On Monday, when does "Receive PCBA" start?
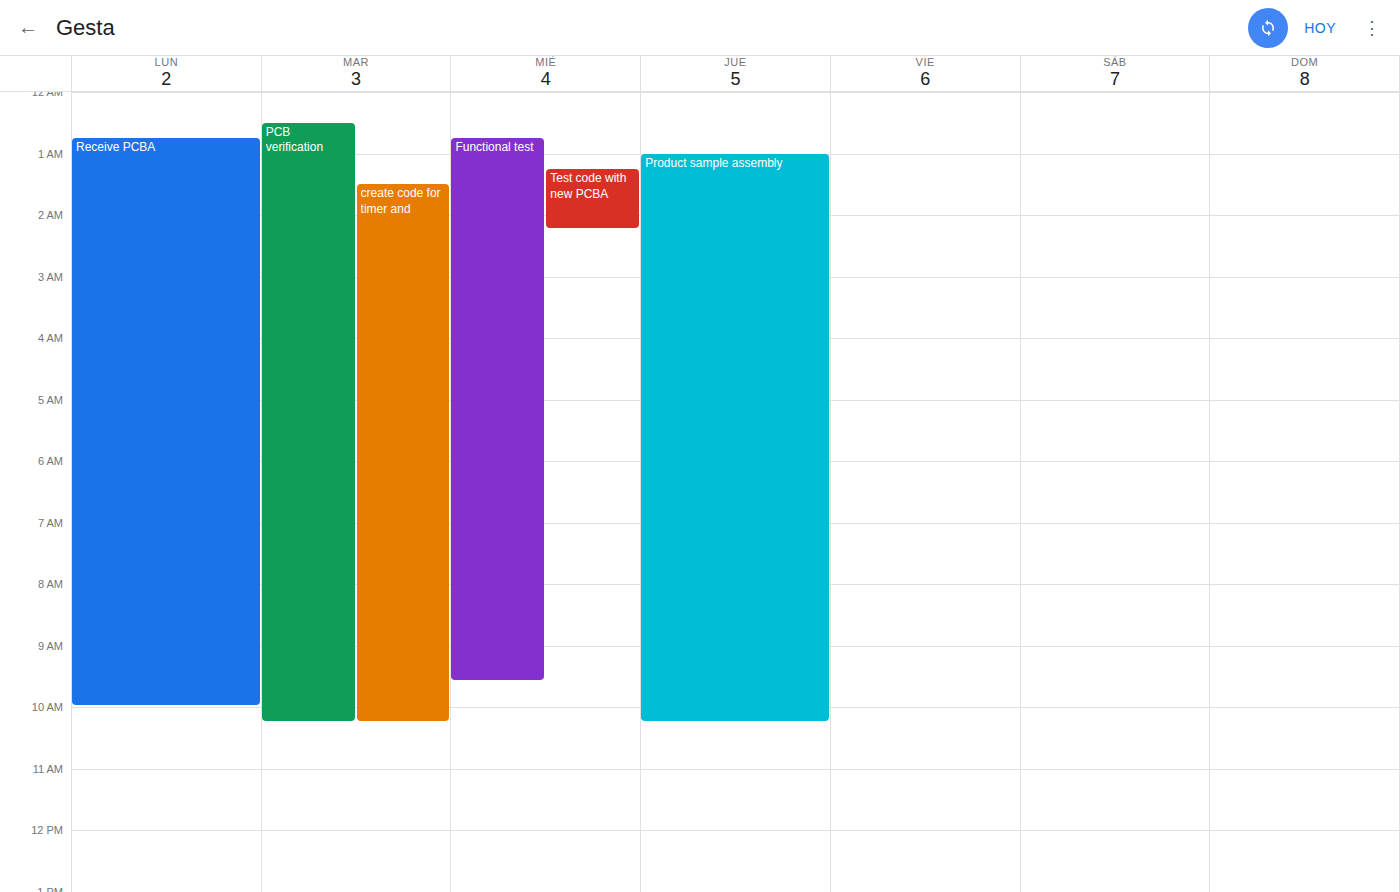
00:45